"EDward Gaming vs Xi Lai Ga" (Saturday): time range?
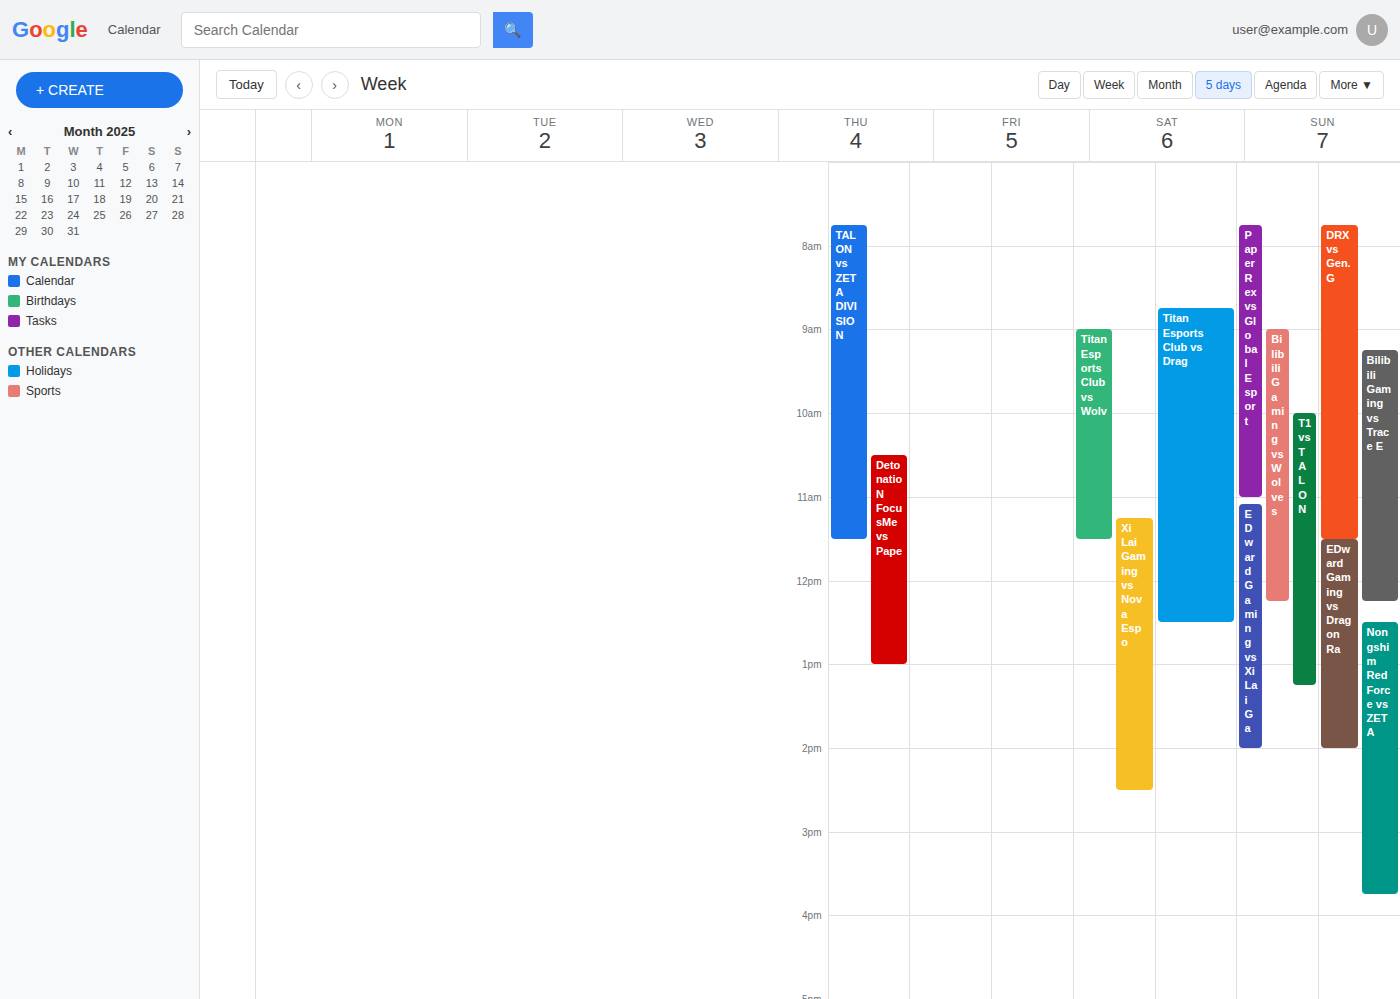
11:05 AM to 2:00 PM